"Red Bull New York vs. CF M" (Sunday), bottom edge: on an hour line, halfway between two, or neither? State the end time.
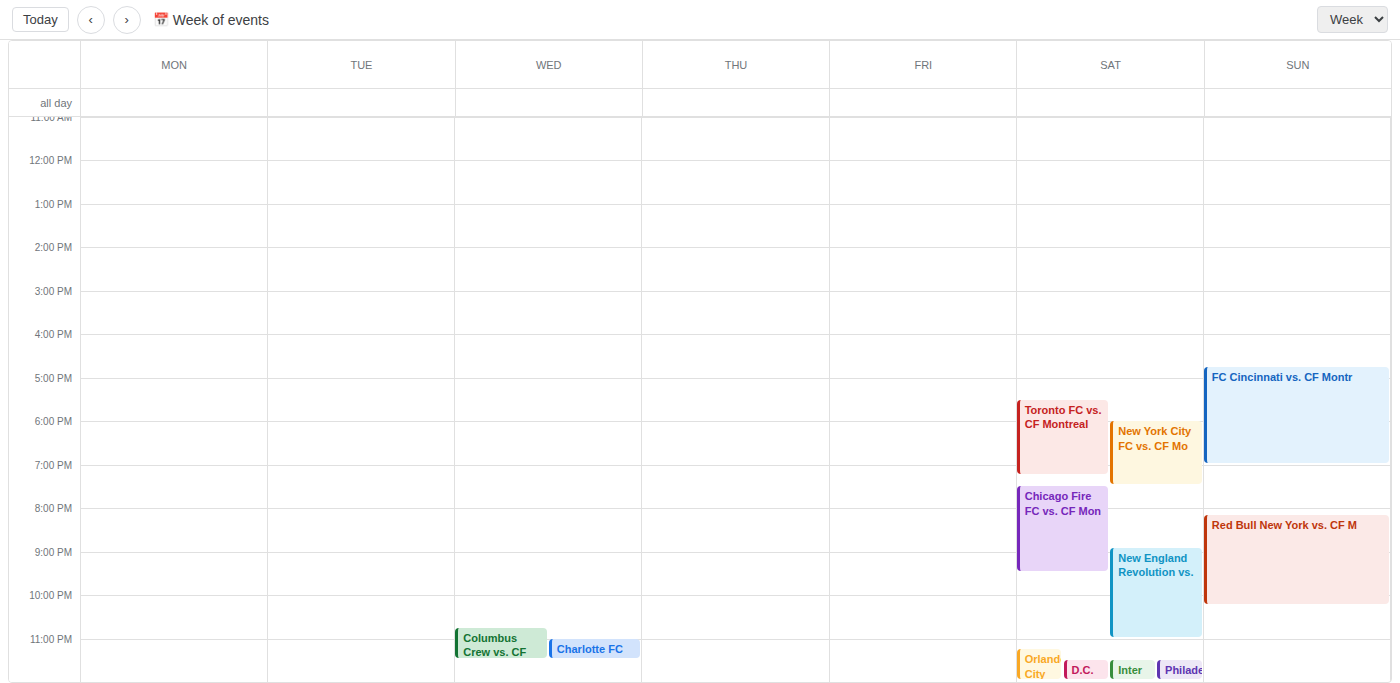
10:15 PM -- neither: a quarter of the way from the 10 PM line to the 11 PM line.